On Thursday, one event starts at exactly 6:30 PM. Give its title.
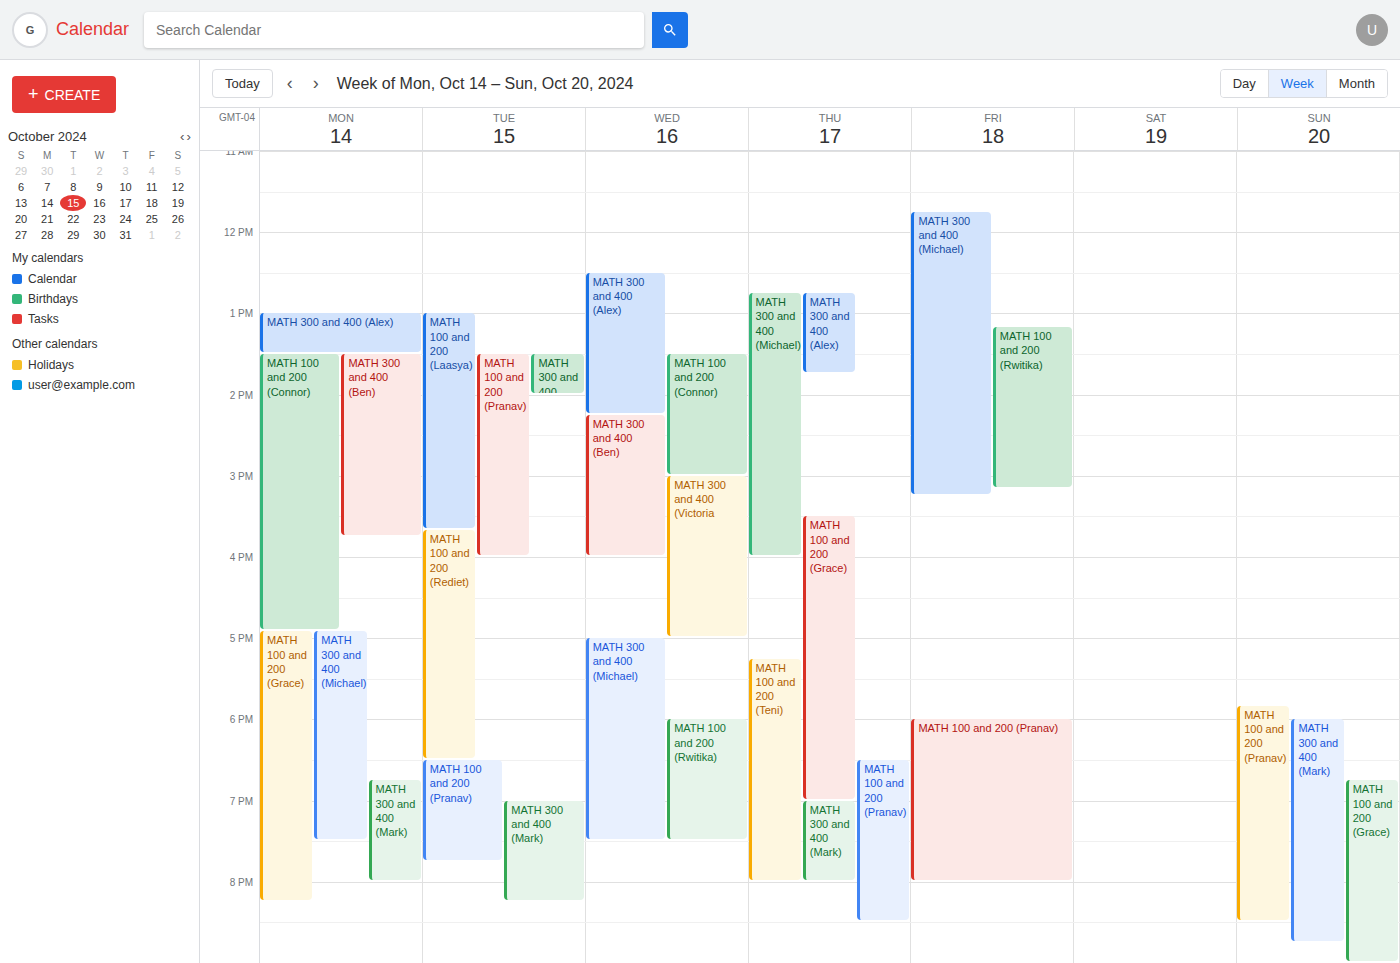
"MATH 100 and 200 (Pranav)"